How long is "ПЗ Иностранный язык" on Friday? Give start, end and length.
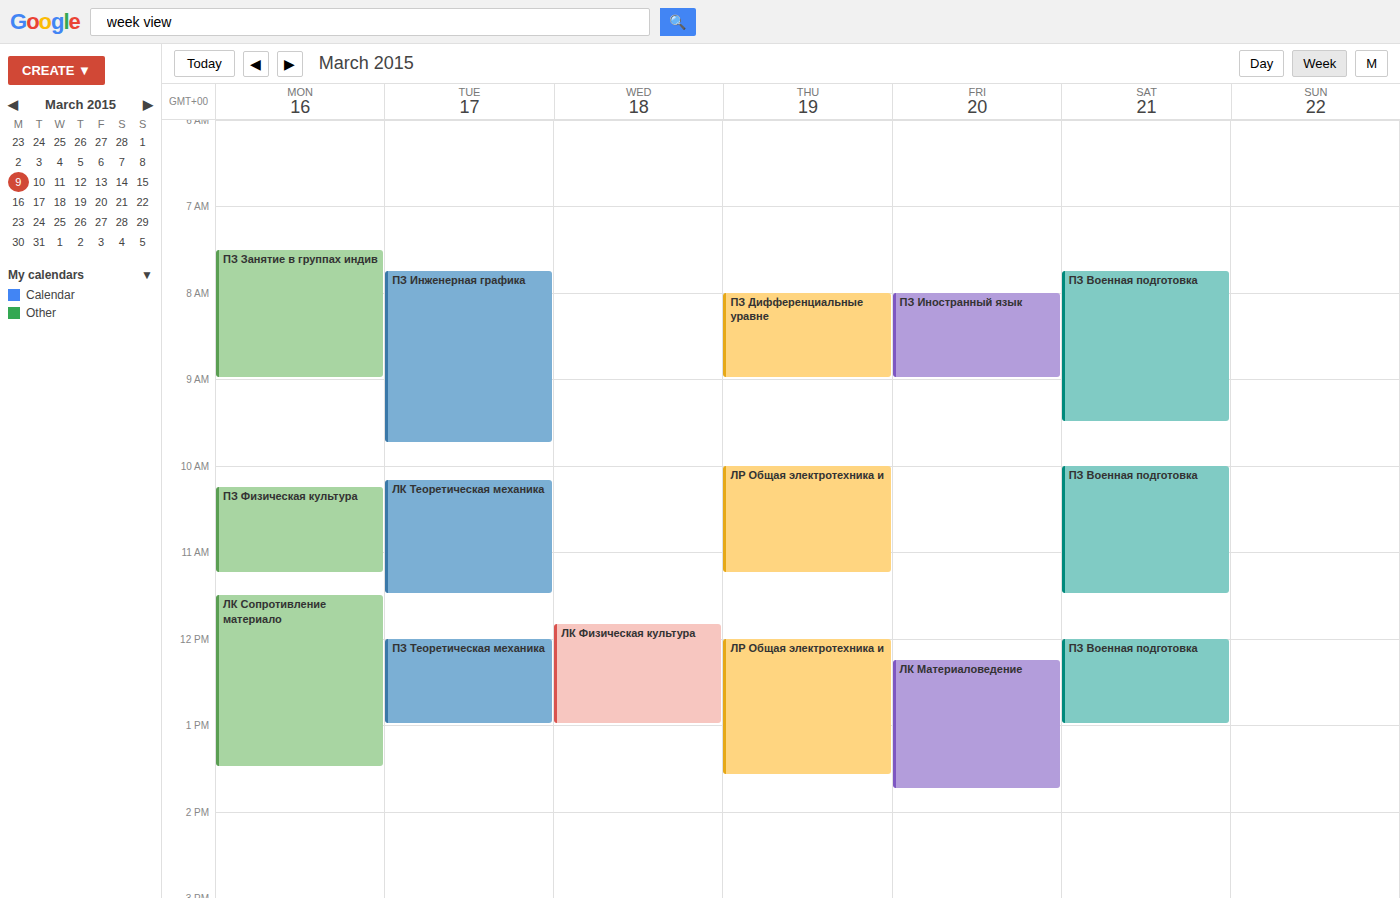
8:00 AM to 9:00 AM, 1 hour